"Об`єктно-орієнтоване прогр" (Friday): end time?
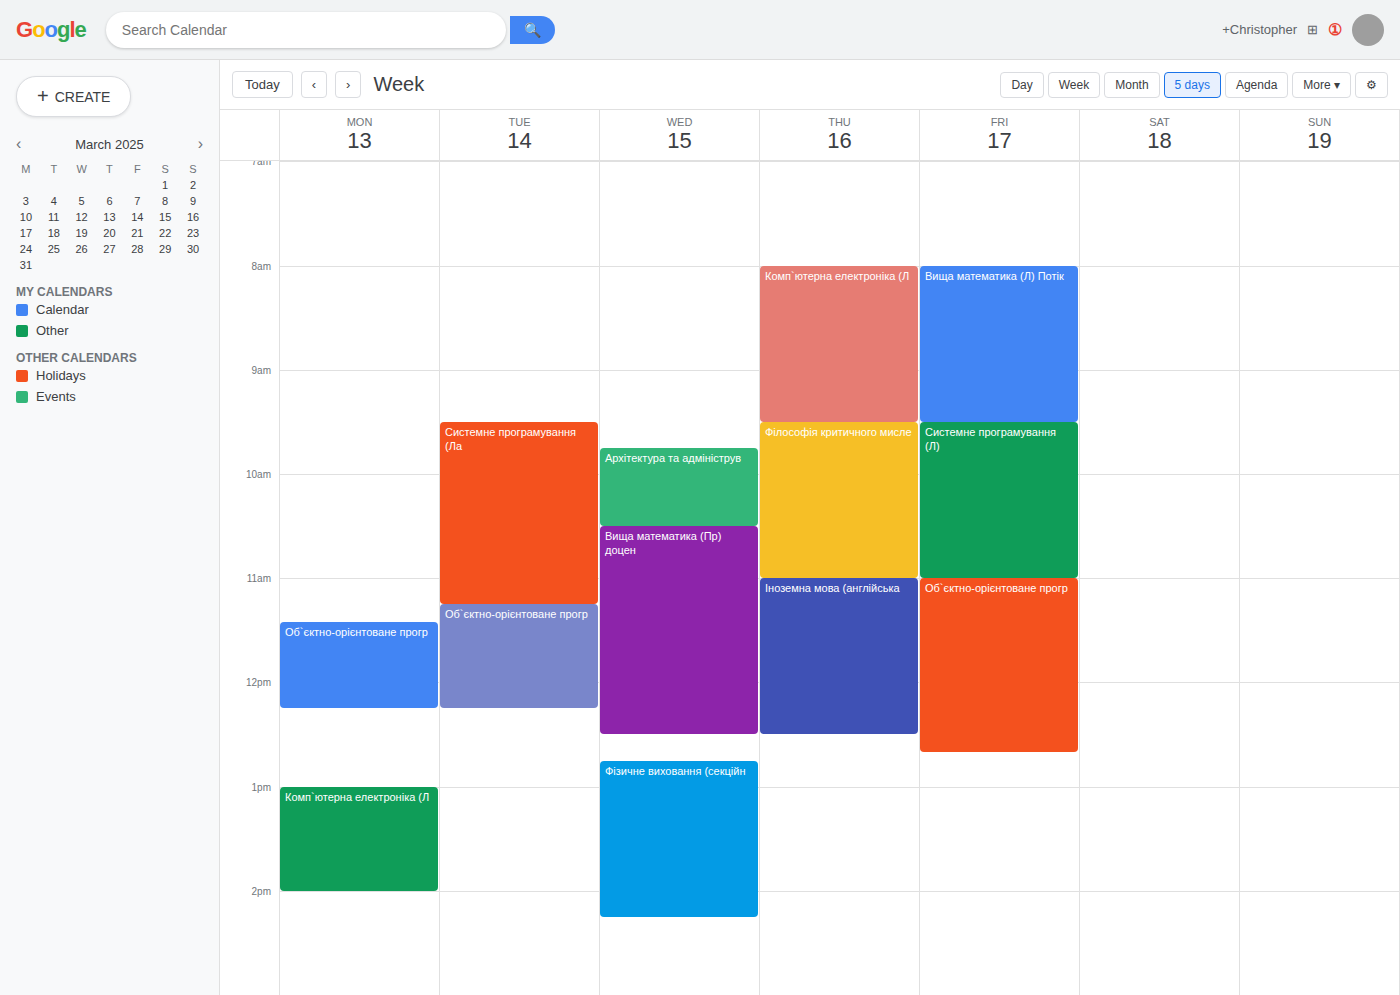
12:40